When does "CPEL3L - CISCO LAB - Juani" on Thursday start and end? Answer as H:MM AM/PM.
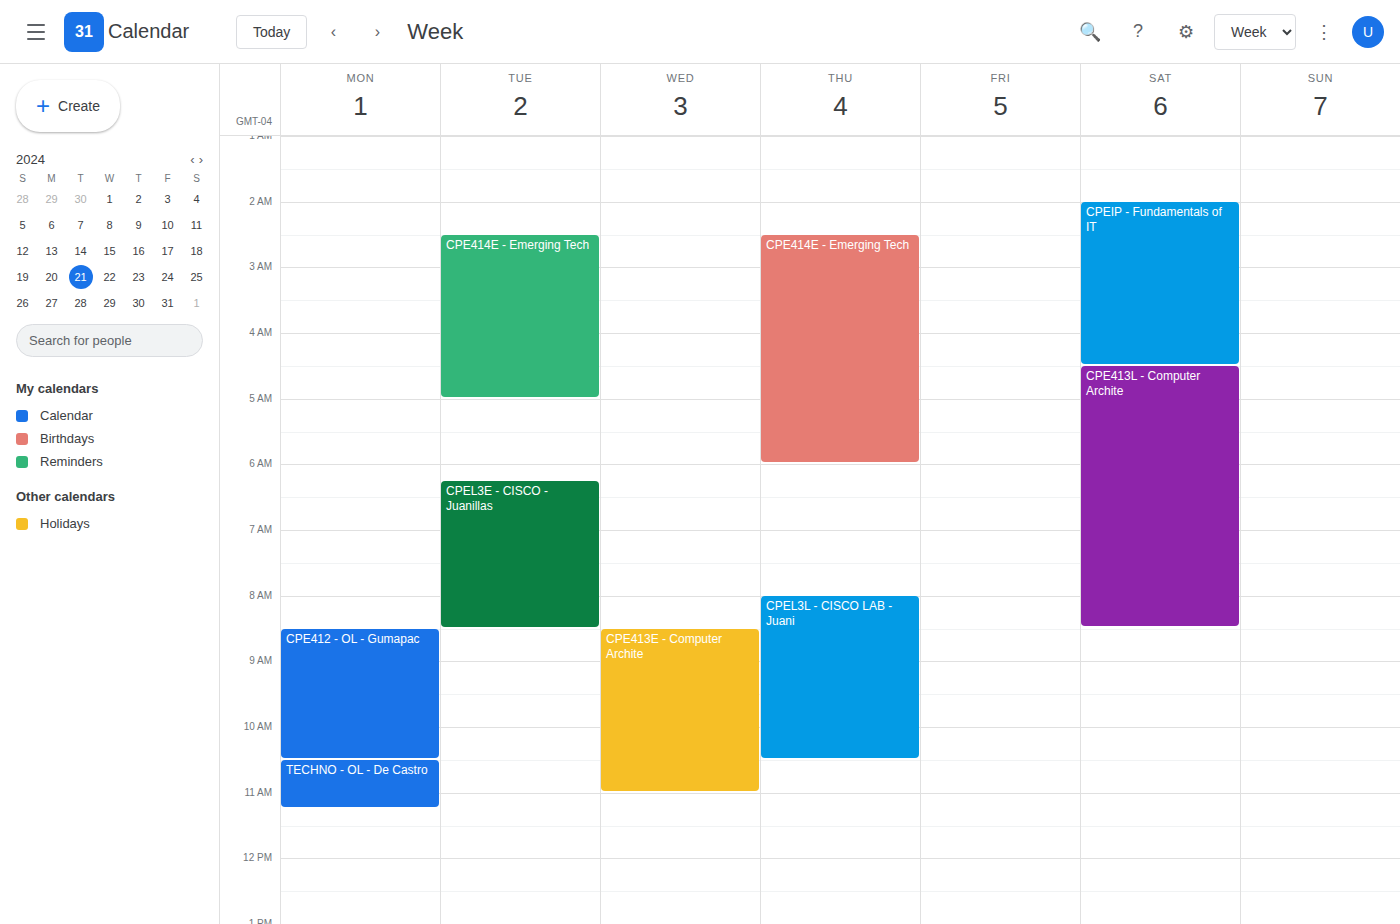
8:00 AM to 10:30 AM